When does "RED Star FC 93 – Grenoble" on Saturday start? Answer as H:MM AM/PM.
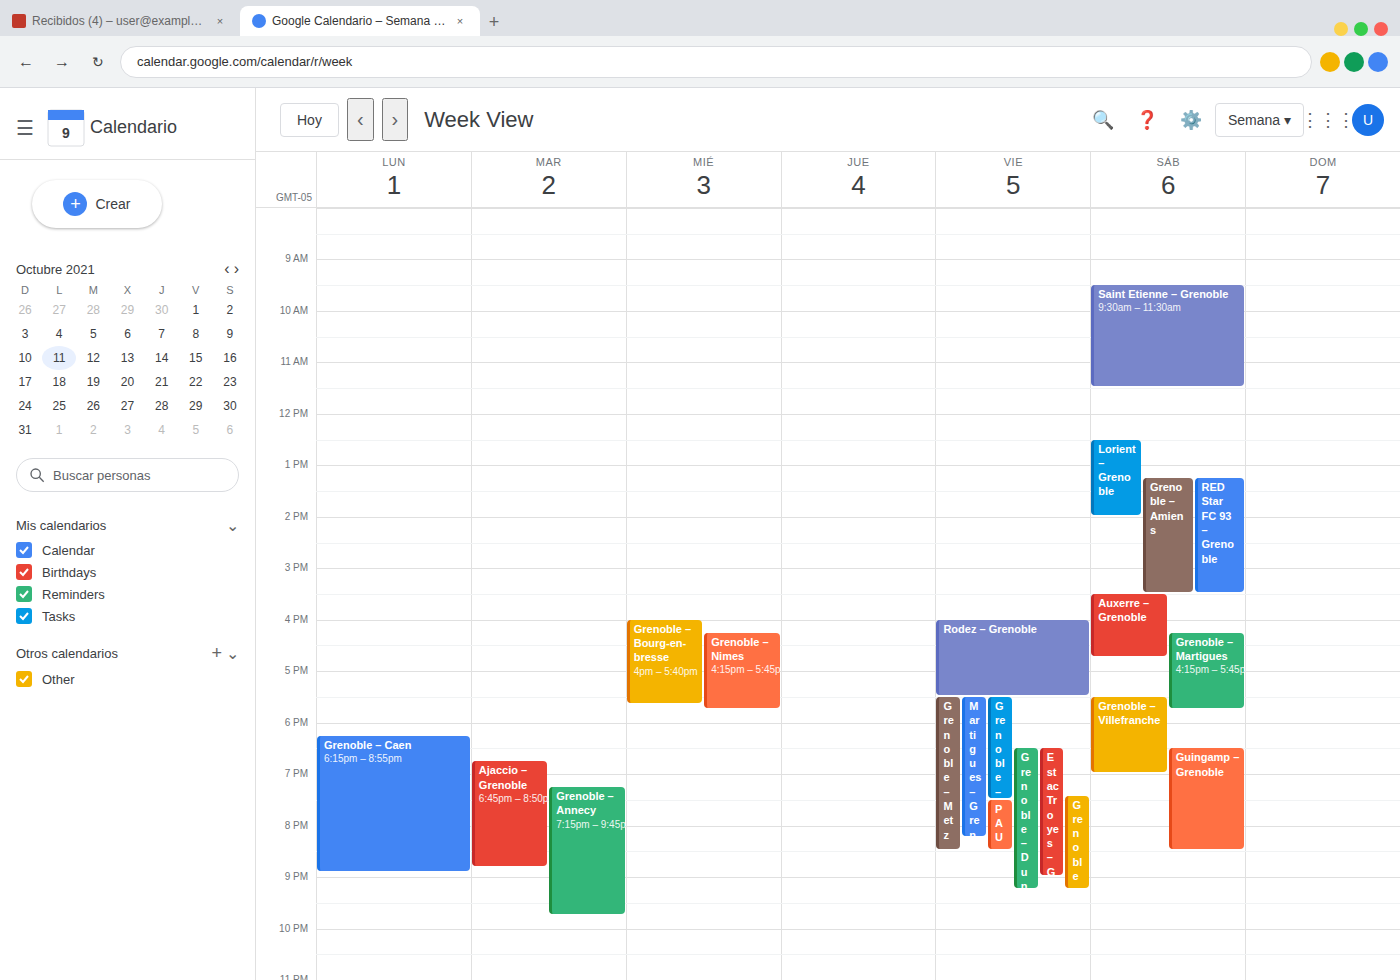
1:15 PM